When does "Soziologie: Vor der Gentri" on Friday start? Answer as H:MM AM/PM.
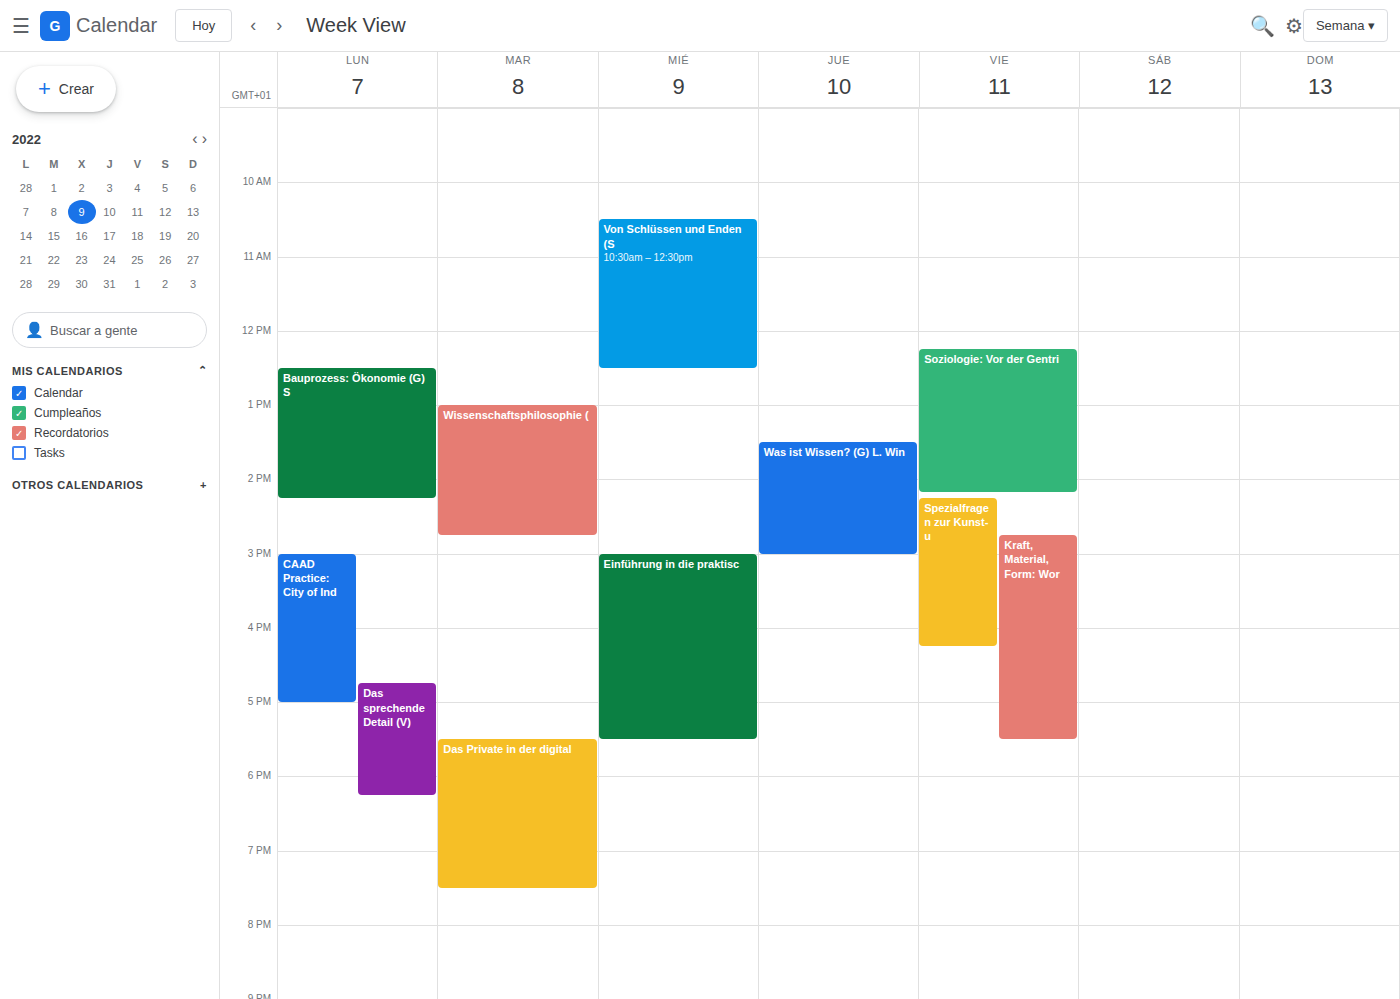
12:15 PM